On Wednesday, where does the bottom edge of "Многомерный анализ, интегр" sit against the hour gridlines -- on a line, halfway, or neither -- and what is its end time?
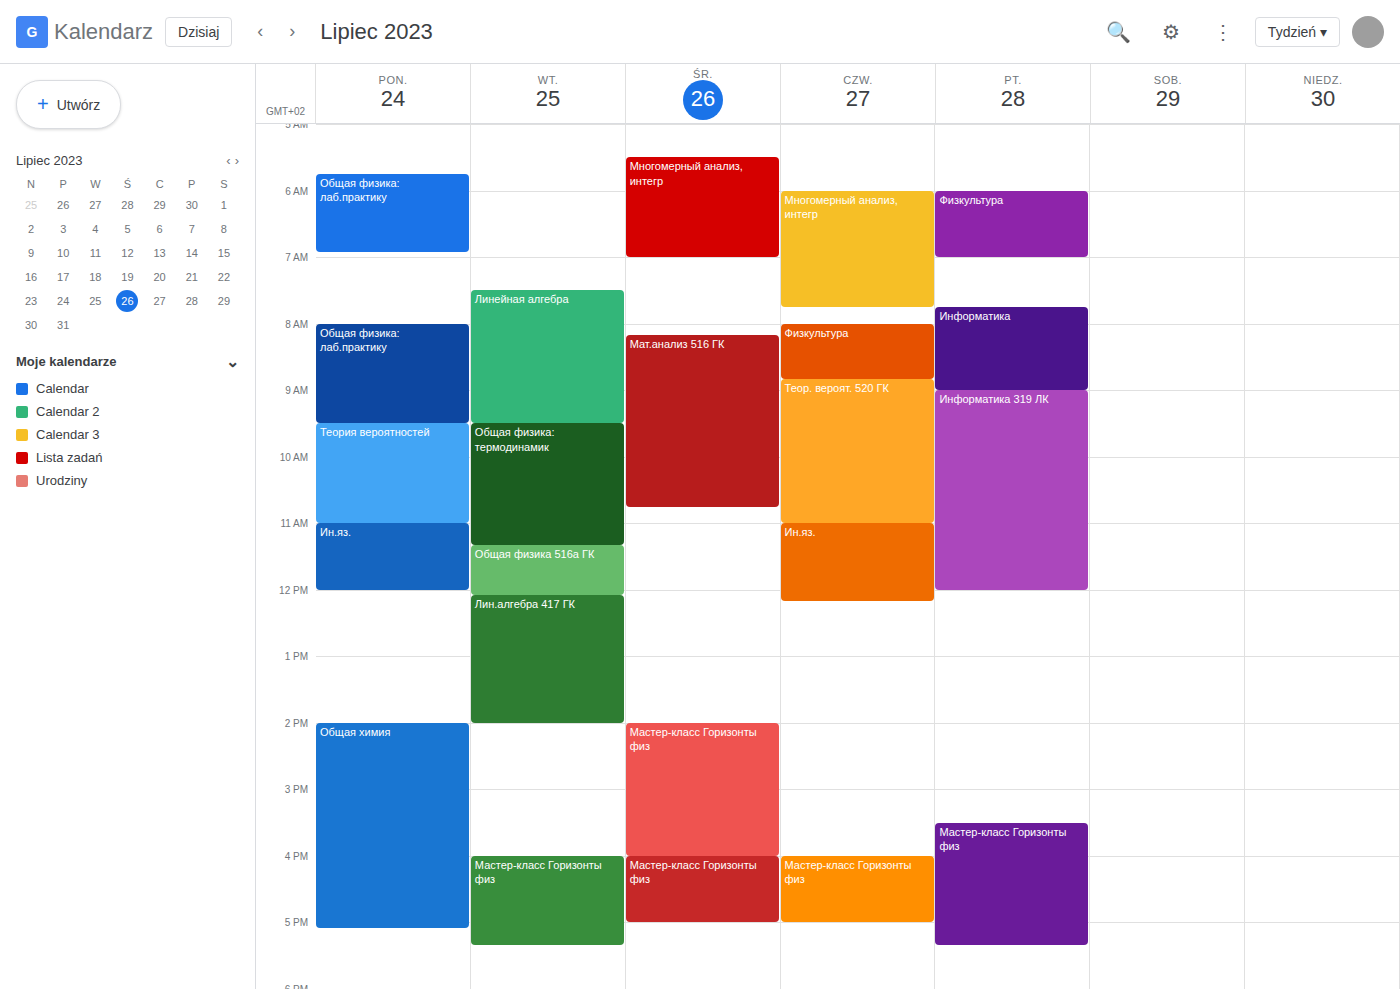
7:00 AM -- exactly on the 7 AM line.